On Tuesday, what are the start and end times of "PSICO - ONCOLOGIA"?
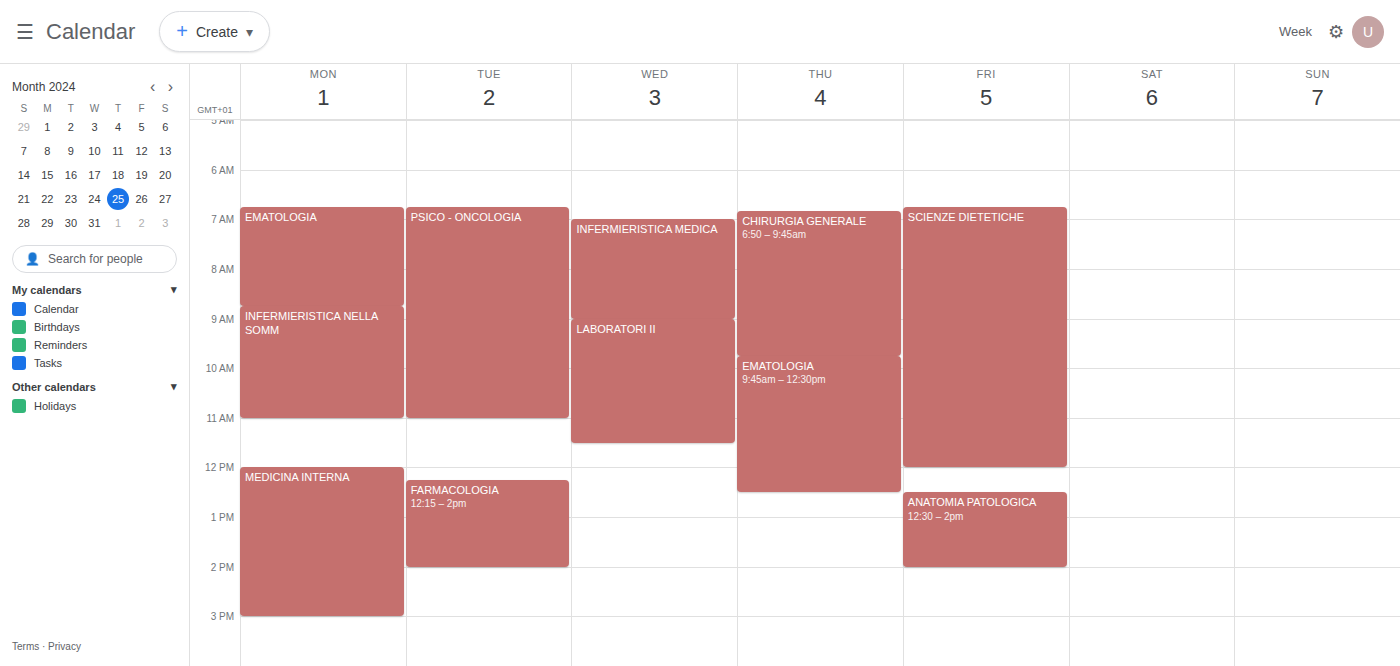
6:45 AM to 11:00 AM